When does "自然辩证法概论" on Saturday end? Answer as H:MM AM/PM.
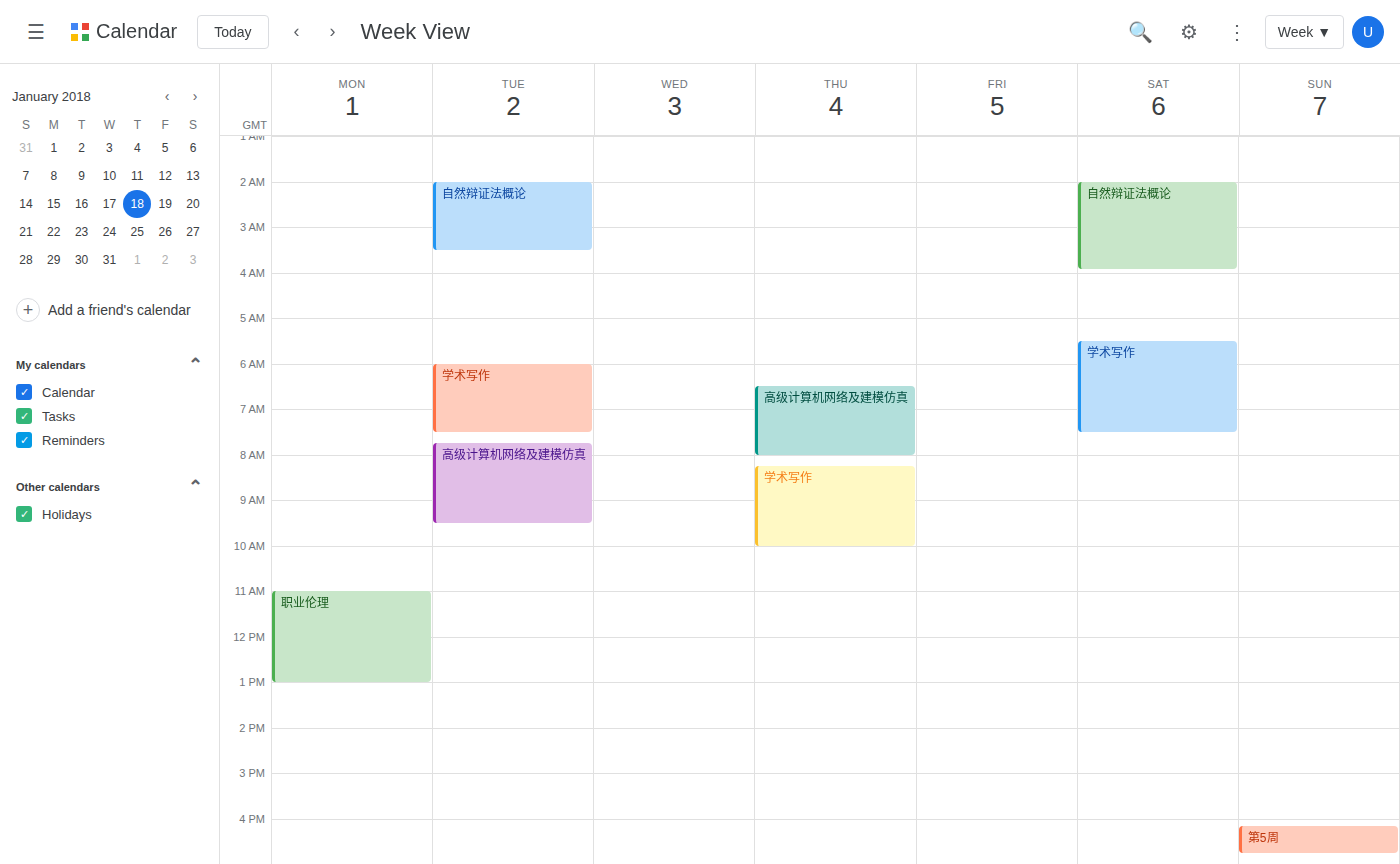
3:55 AM